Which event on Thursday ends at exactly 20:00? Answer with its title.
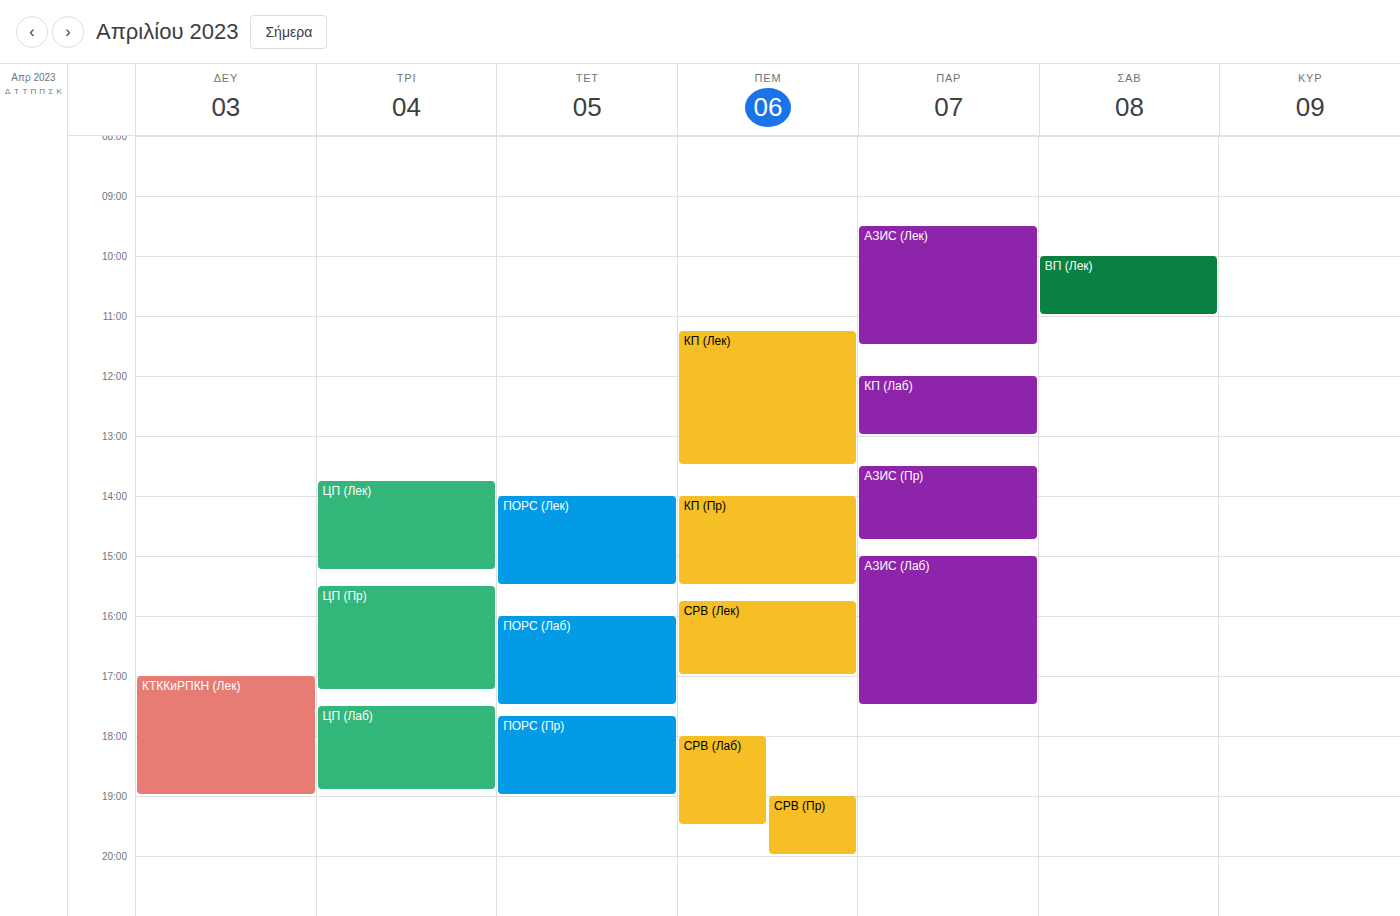
"СРВ (Пр)"